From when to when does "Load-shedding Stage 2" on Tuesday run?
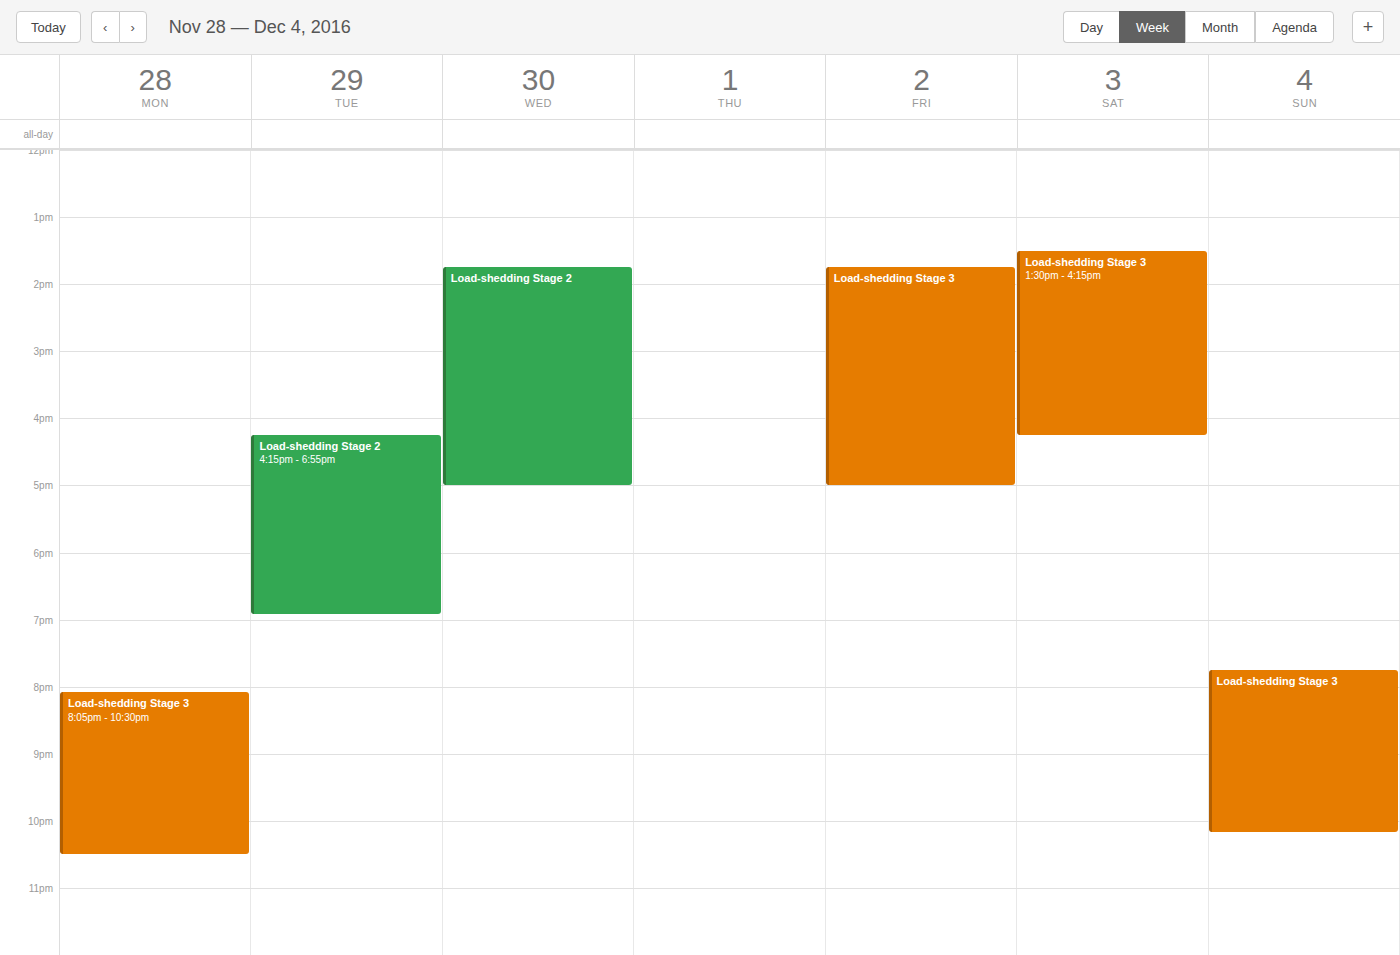
4:15 PM to 6:55 PM